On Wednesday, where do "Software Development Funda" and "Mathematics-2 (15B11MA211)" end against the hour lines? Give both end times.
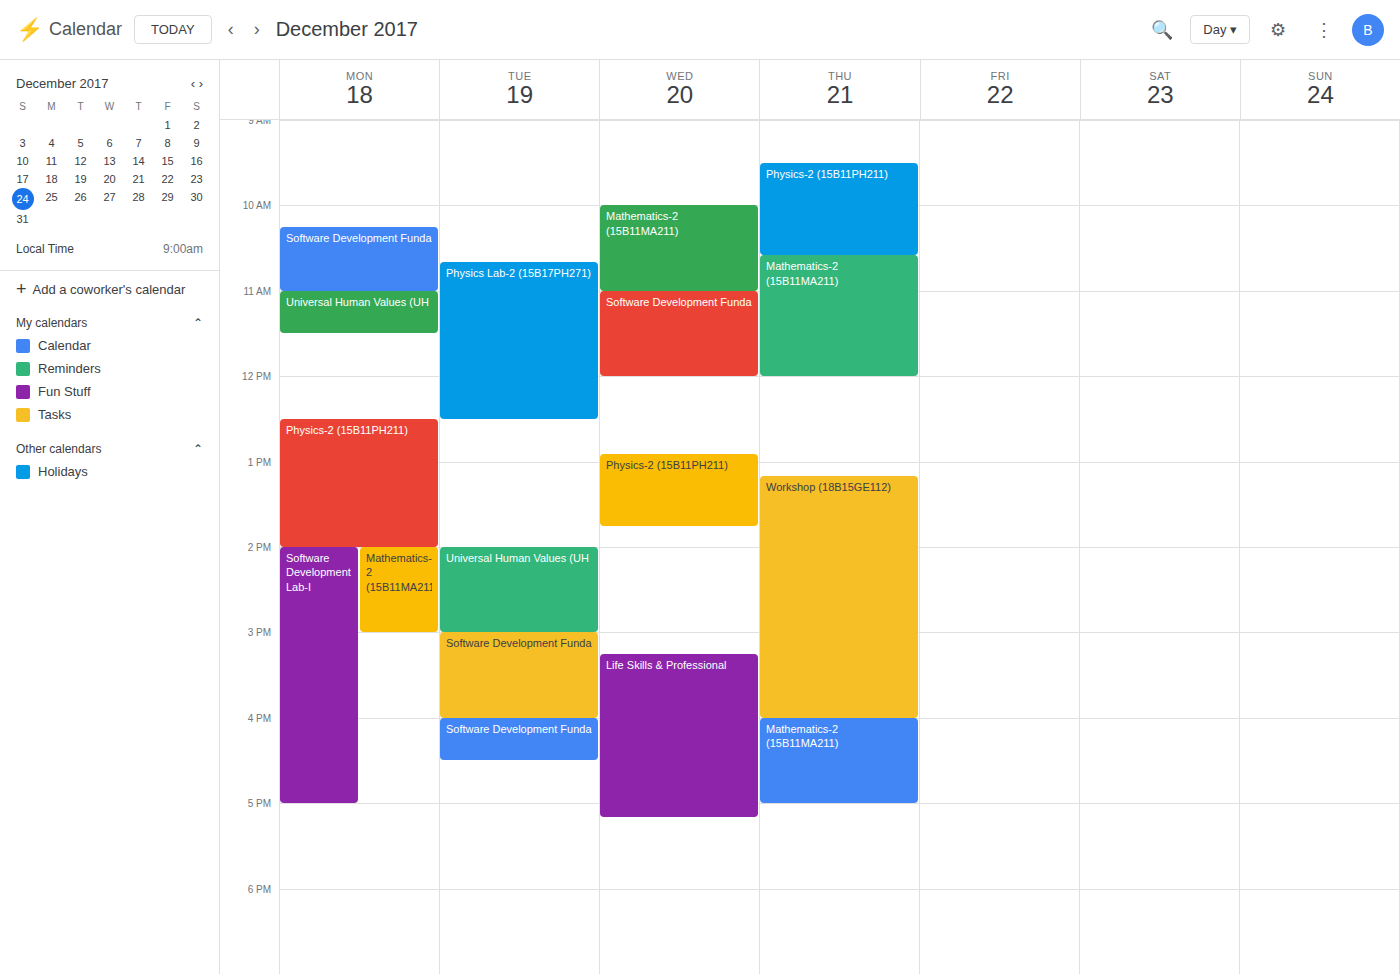
"Software Development Funda": 12:00, exactly on the 12:00 line. "Mathematics-2 (15B11MA211)": 11:00, exactly on the 11:00 line.